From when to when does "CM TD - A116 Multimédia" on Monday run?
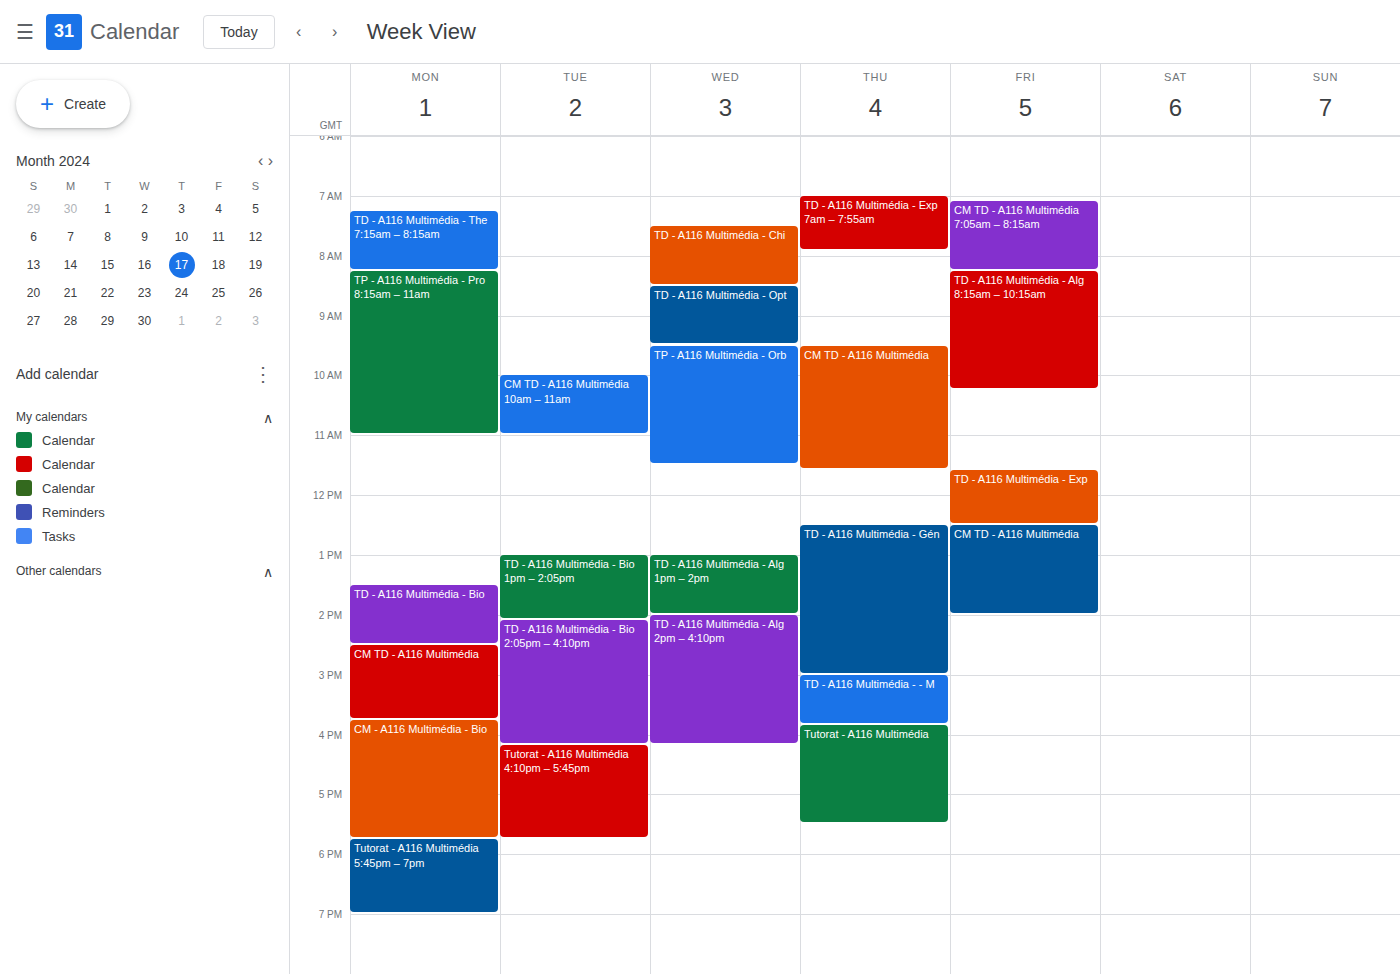
2:30 PM to 3:45 PM